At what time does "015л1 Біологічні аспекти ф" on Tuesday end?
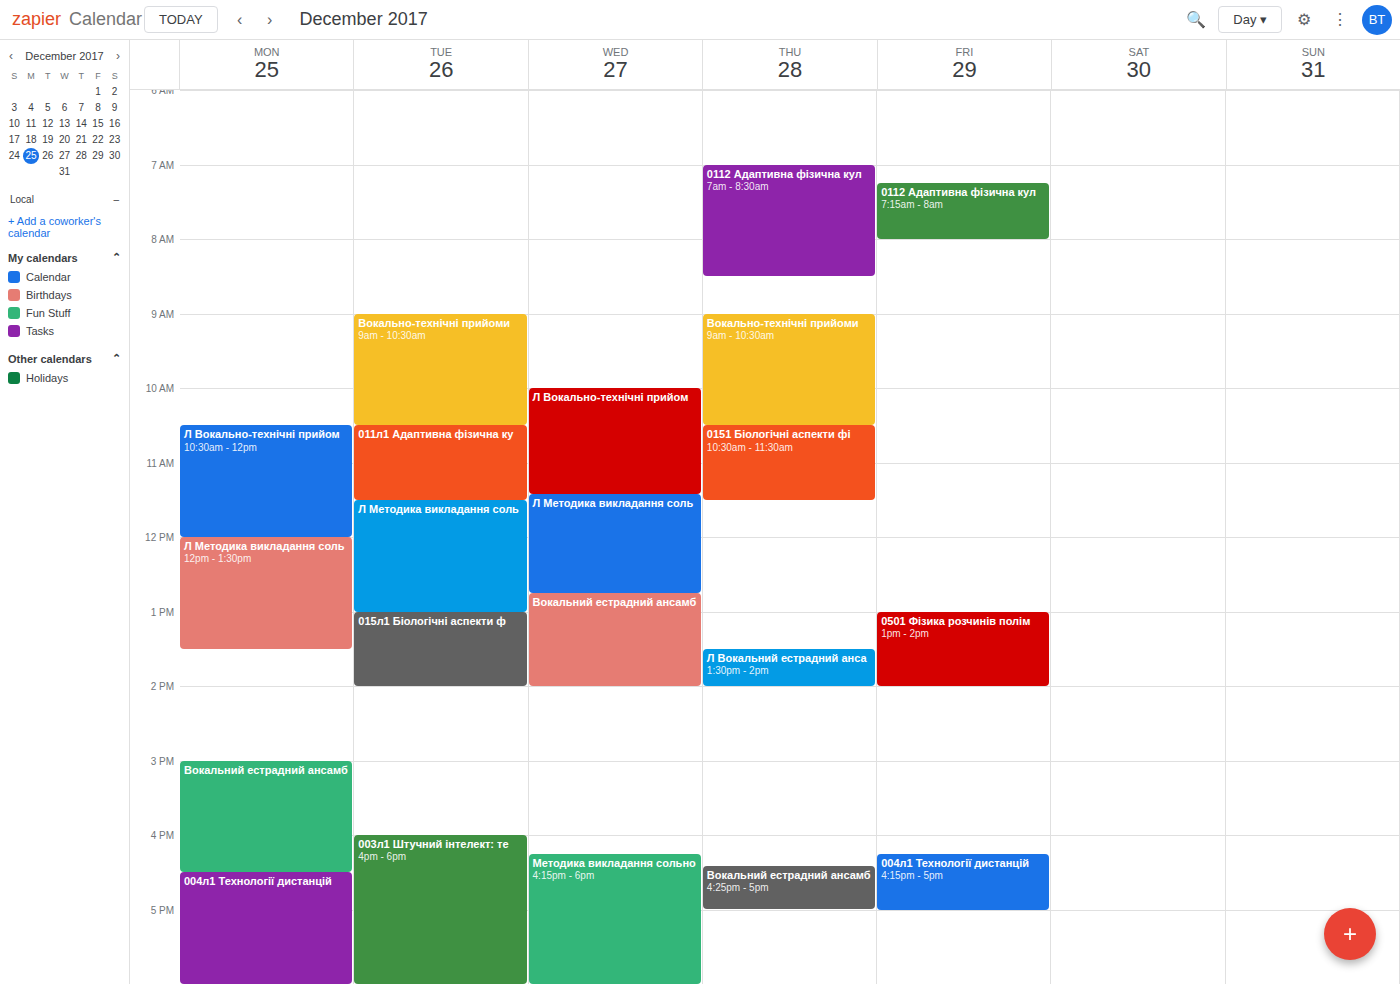
2:00 PM